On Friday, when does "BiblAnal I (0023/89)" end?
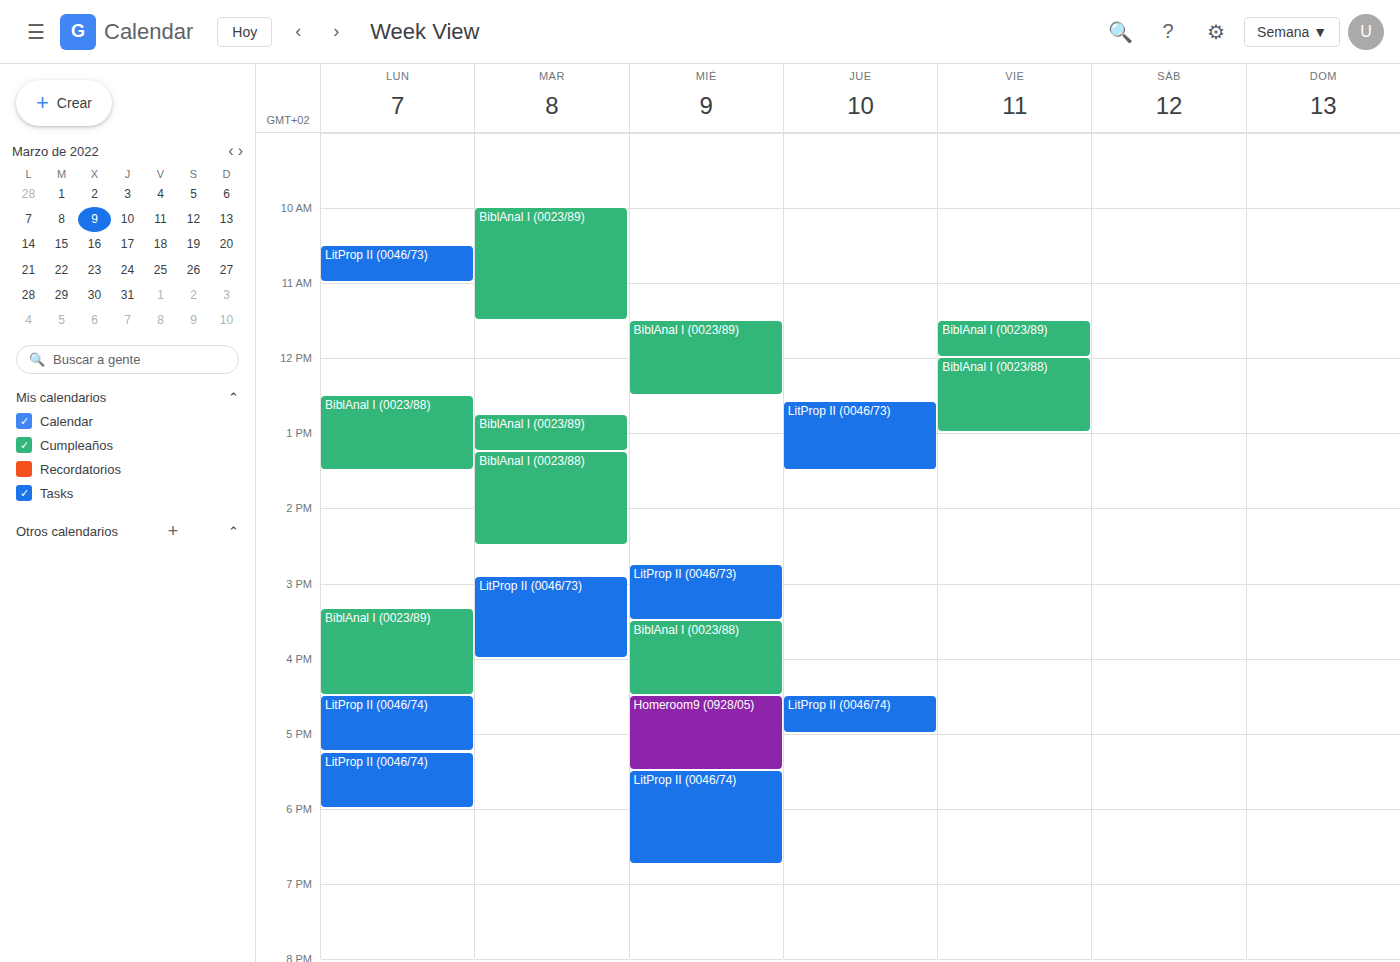
12:00 PM